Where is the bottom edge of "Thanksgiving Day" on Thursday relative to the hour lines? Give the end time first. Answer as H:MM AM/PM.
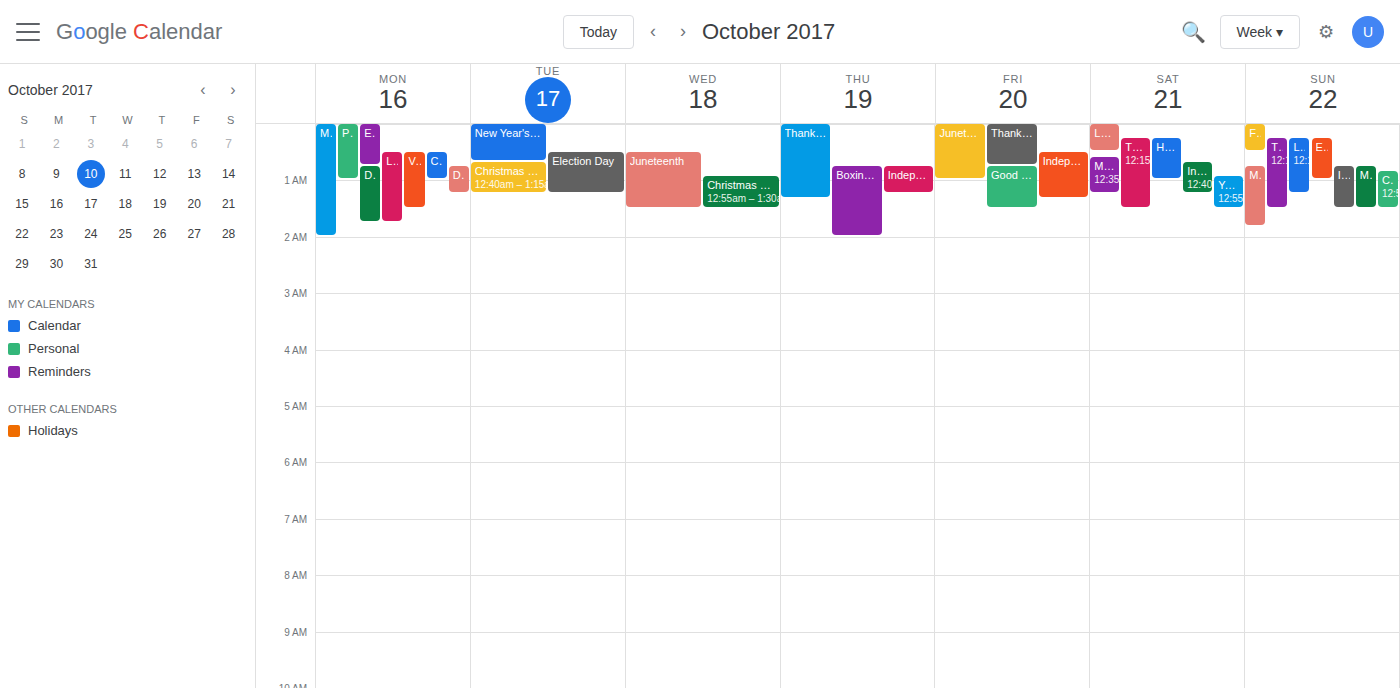
1:20 AM -- neither: 20 minutes below the 1 AM line and 40 minutes above the 2 AM line.